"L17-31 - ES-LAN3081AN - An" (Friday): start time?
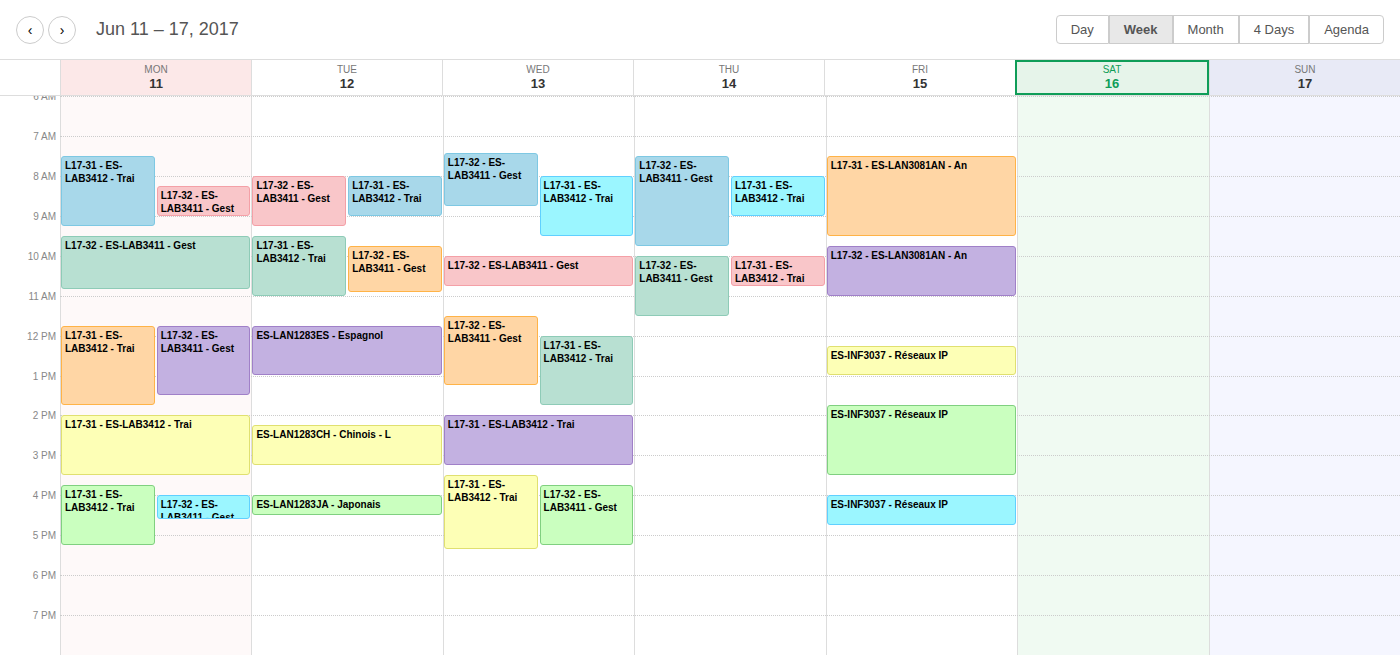
07:30